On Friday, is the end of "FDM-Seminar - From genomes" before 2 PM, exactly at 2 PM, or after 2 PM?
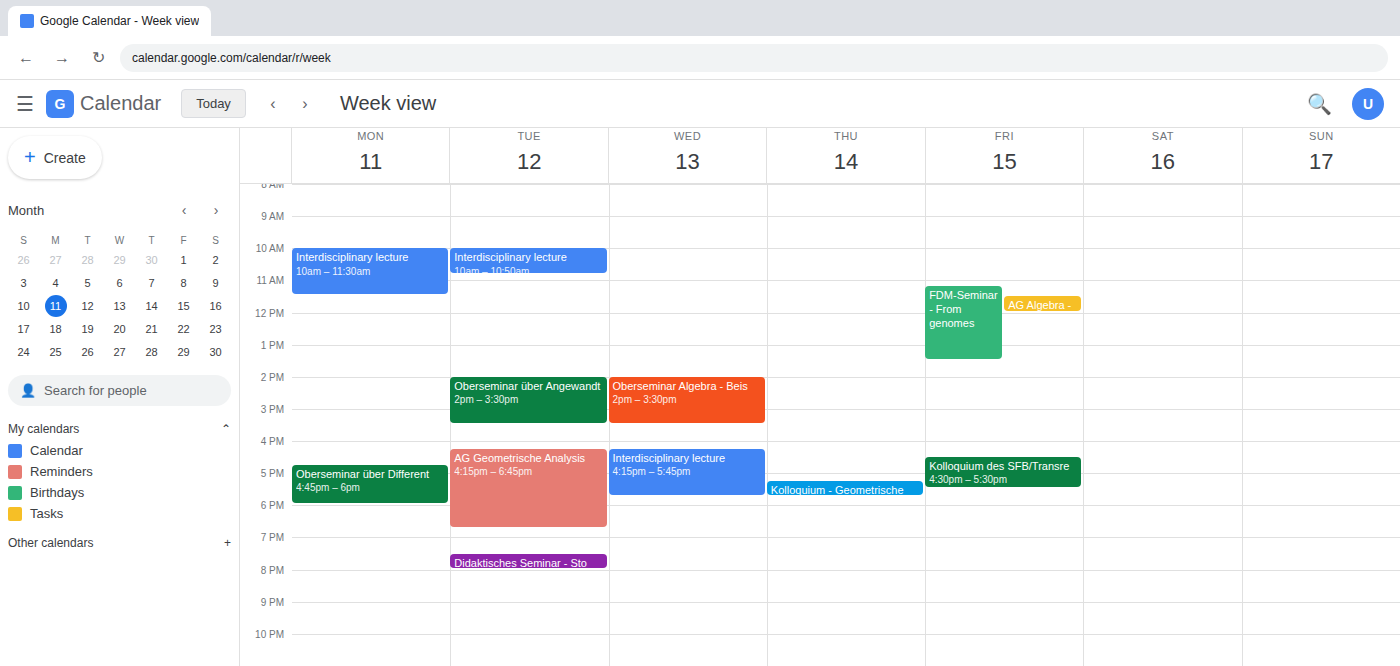
1:30 PM -- before 2 PM, 30 minutes above the 2 PM line.